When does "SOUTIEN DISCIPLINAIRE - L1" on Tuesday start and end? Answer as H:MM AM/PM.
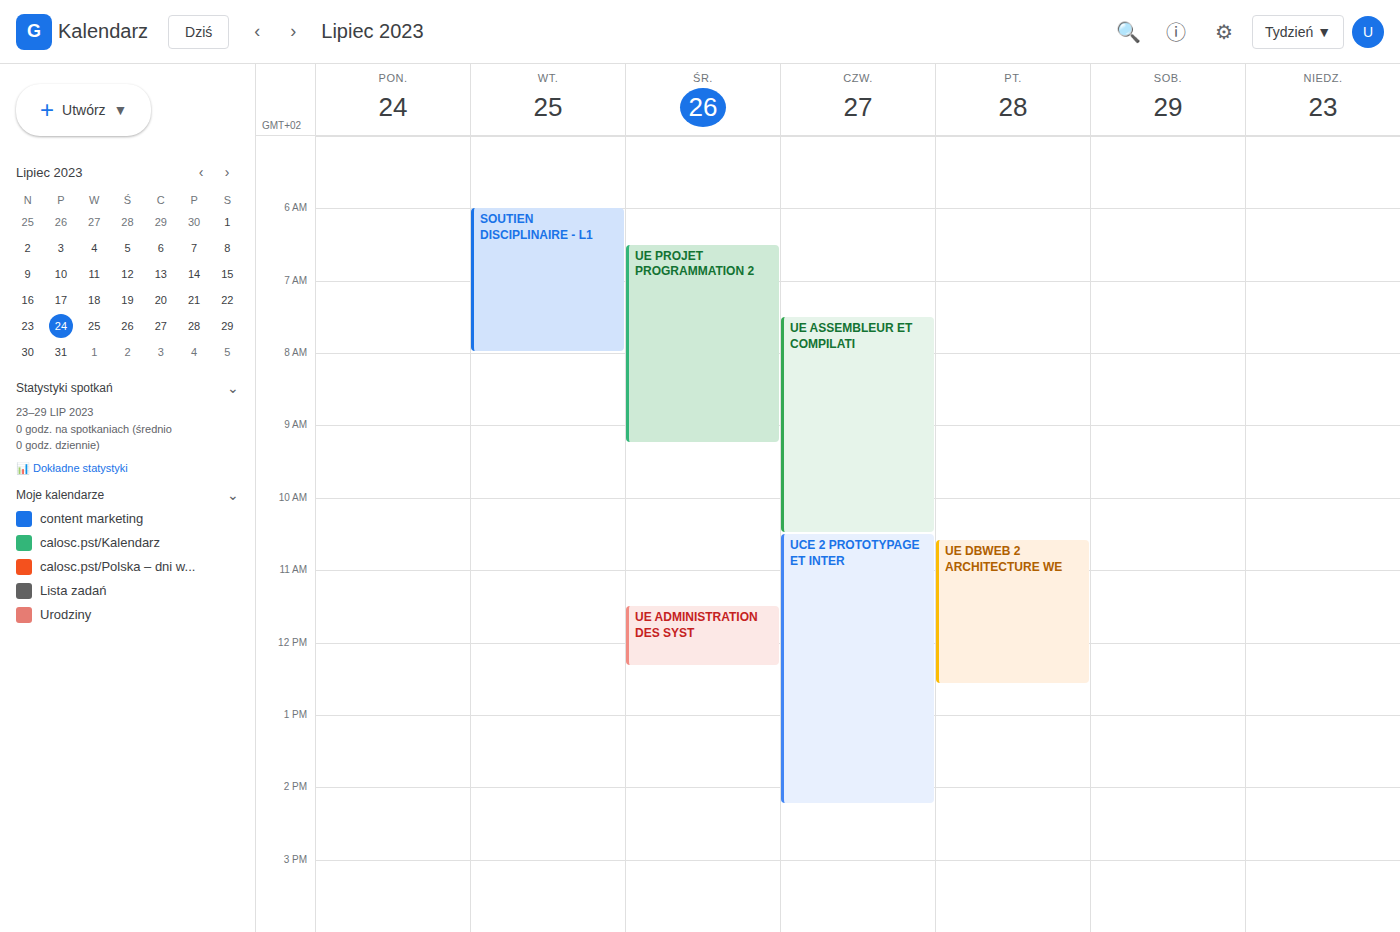
6:00 AM to 8:00 AM